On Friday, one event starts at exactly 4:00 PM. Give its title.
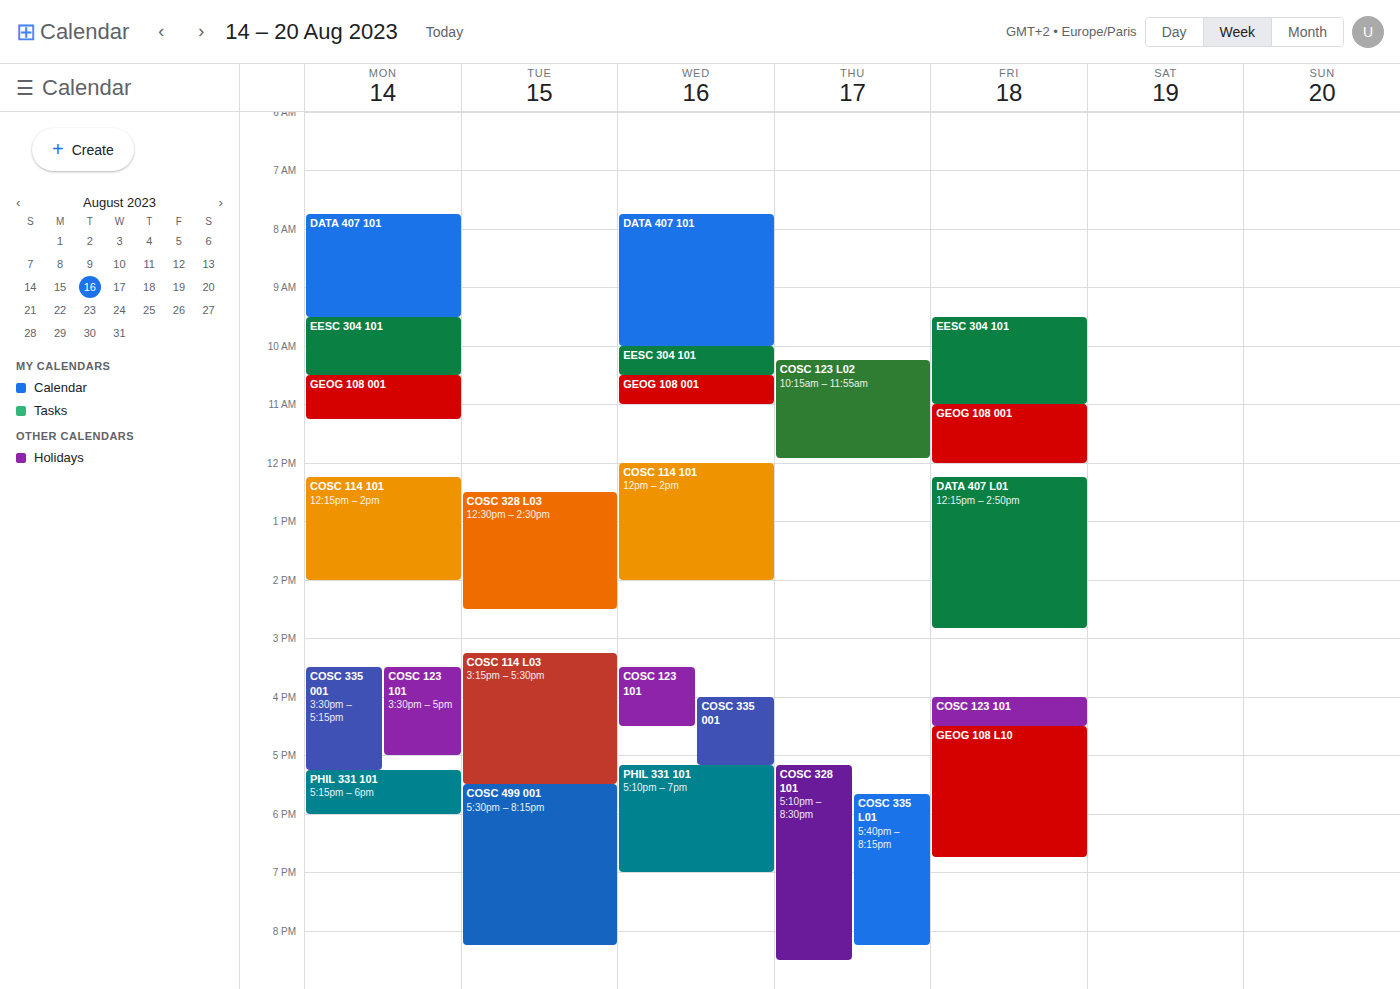
"COSC 123 101"